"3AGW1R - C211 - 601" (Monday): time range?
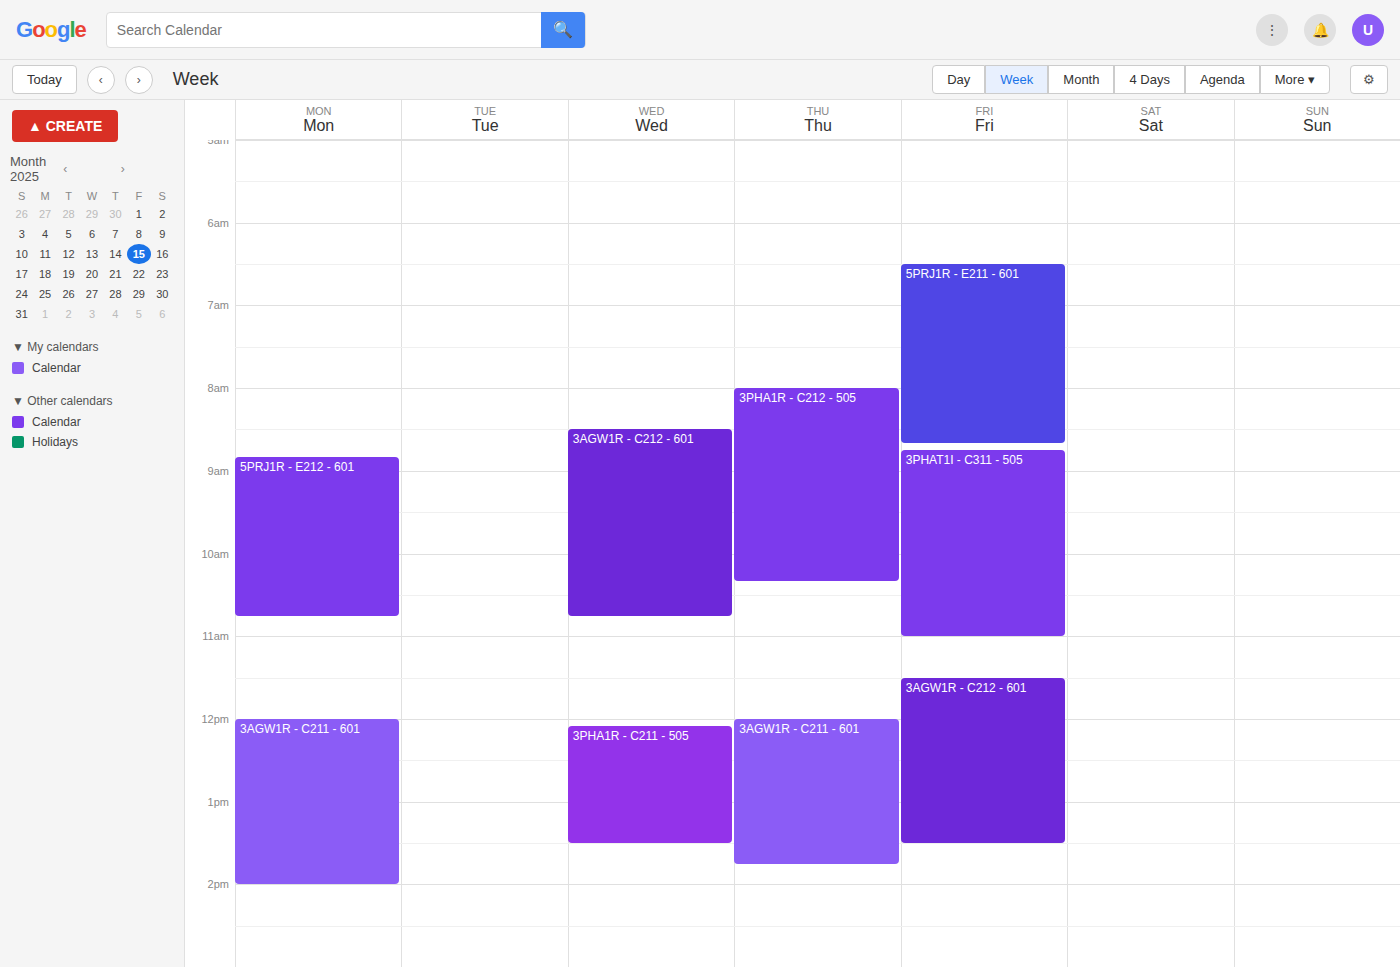
12:00 to 14:00